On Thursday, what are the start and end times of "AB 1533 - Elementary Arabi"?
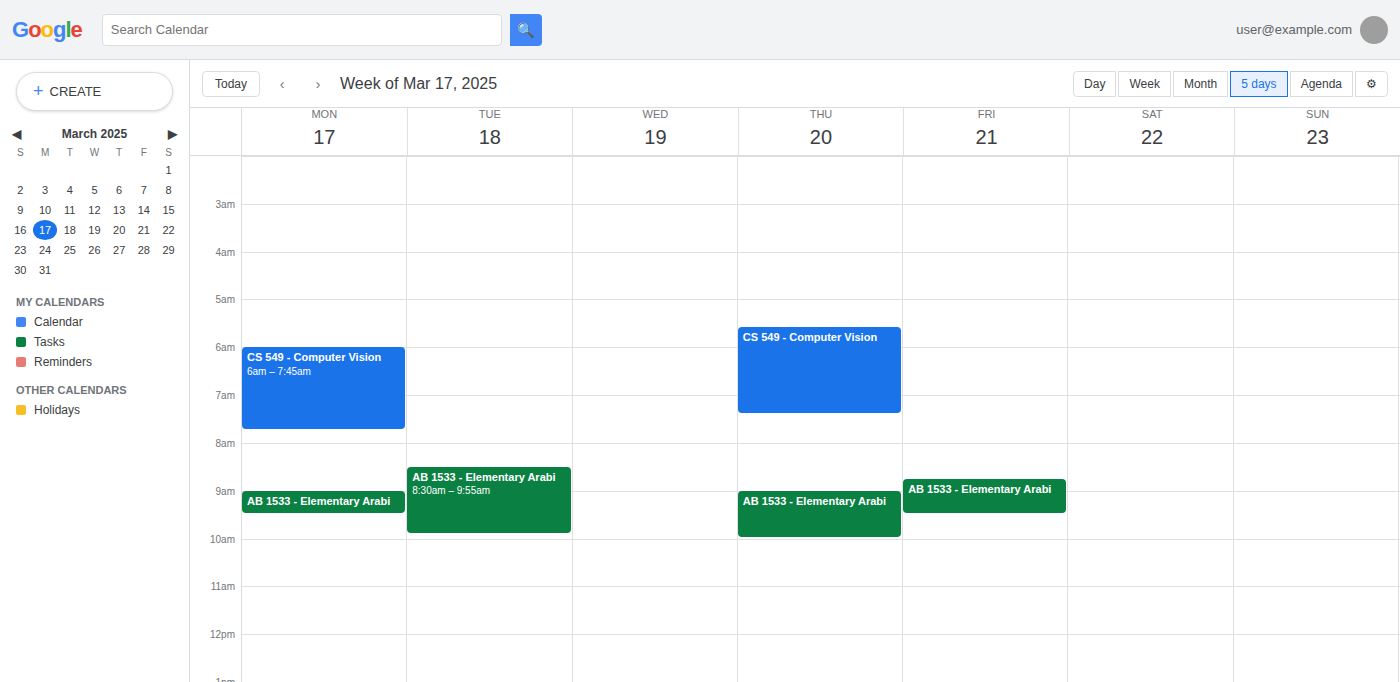
9:00 AM to 10:00 AM